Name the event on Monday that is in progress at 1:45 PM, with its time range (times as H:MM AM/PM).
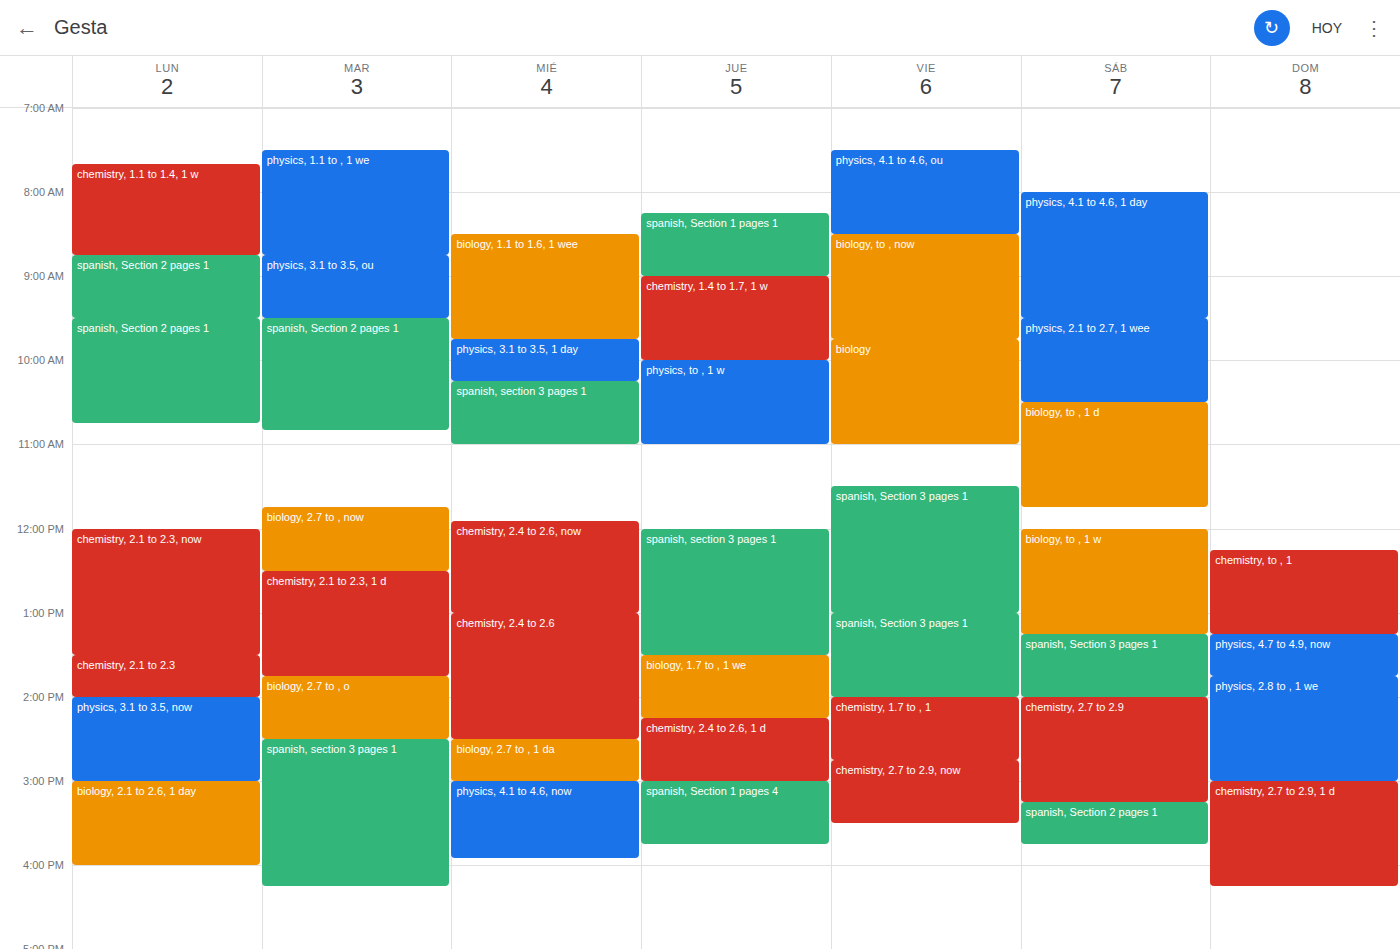
"chemistry, 2.1 to 2.3", 1:30 PM to 2:00 PM